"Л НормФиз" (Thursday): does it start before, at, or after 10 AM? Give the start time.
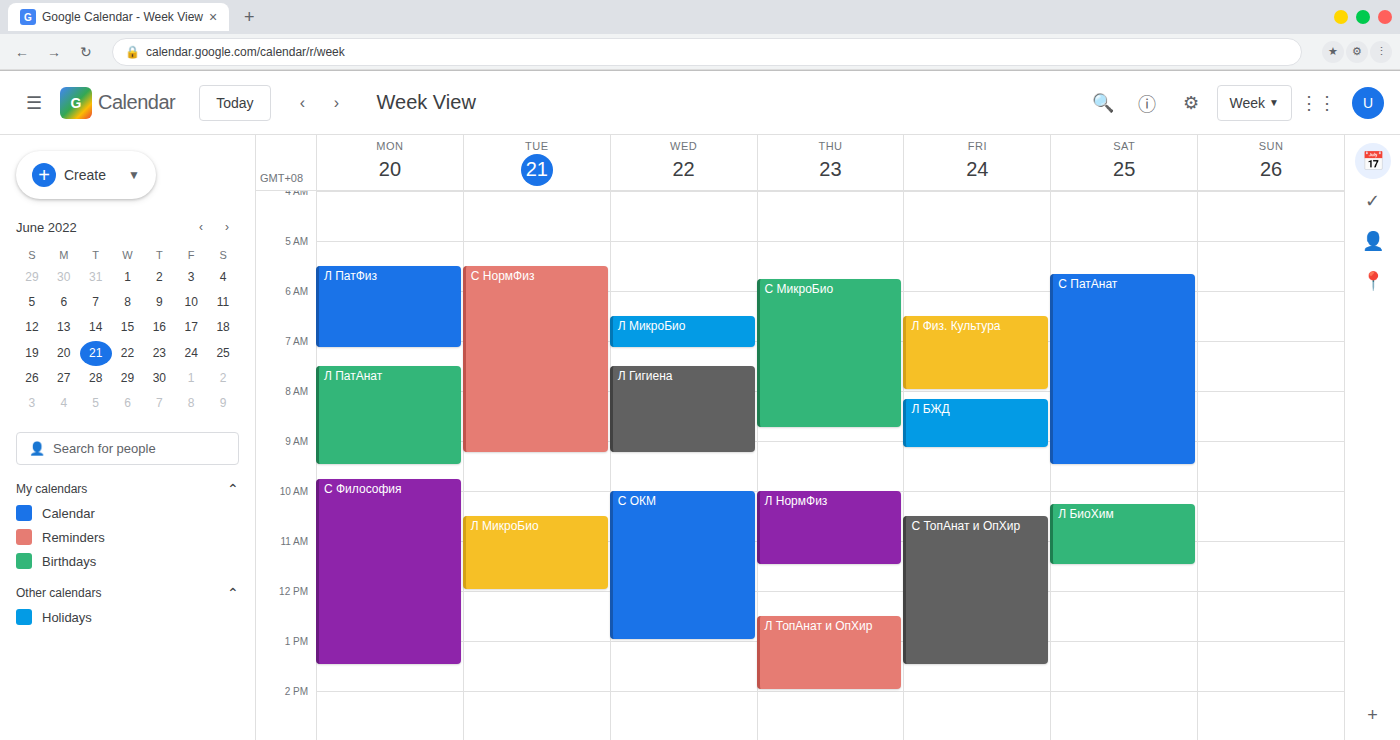
10:00 AM -- exactly at 10 AM, on the 10 AM line.